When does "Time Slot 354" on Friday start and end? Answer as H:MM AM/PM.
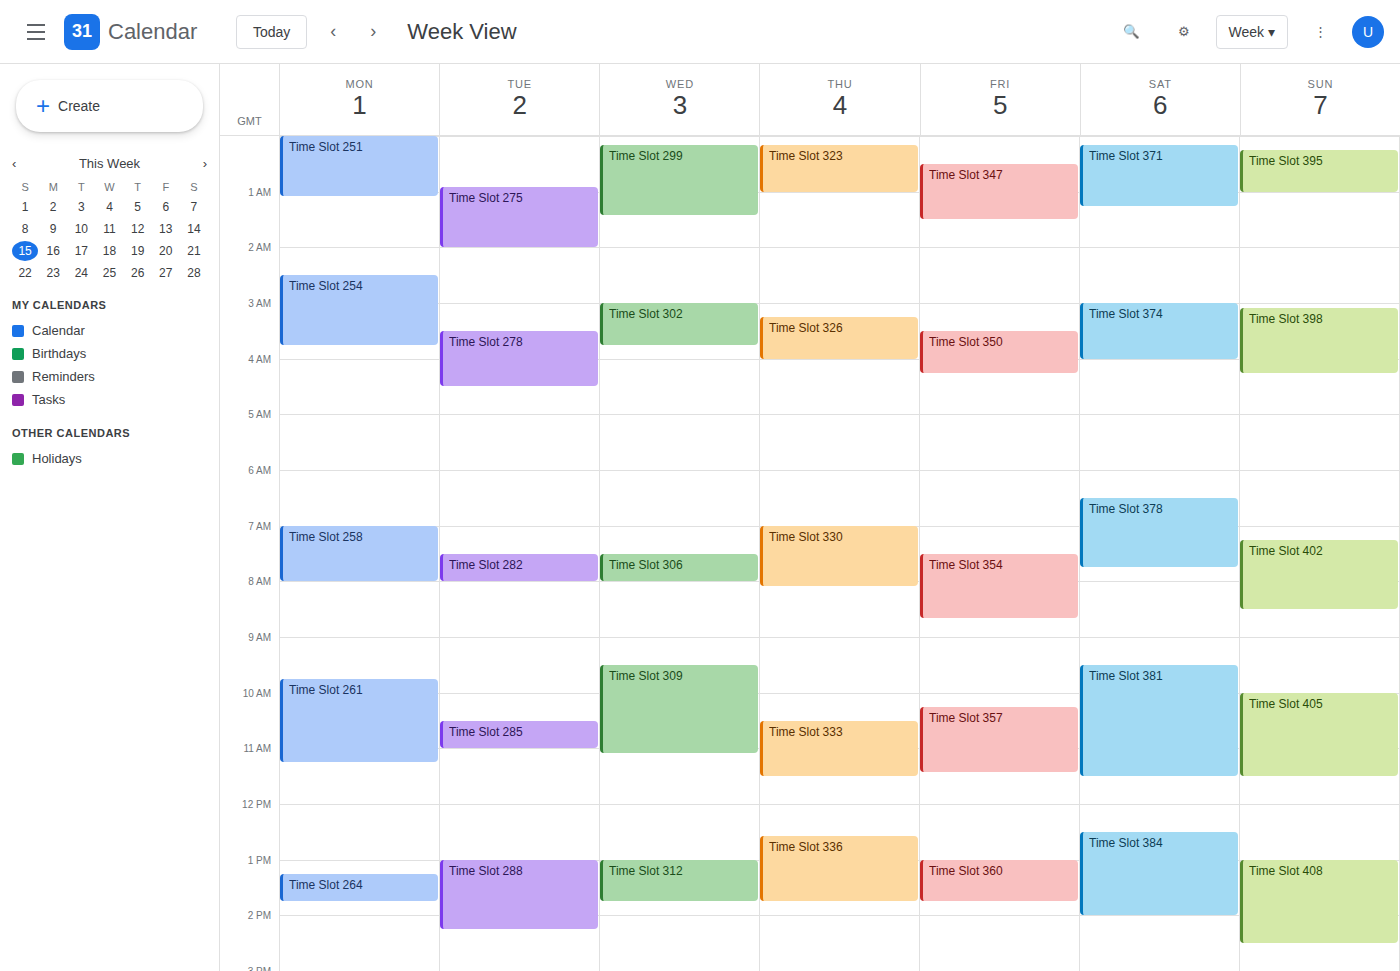
7:30 AM to 8:40 AM